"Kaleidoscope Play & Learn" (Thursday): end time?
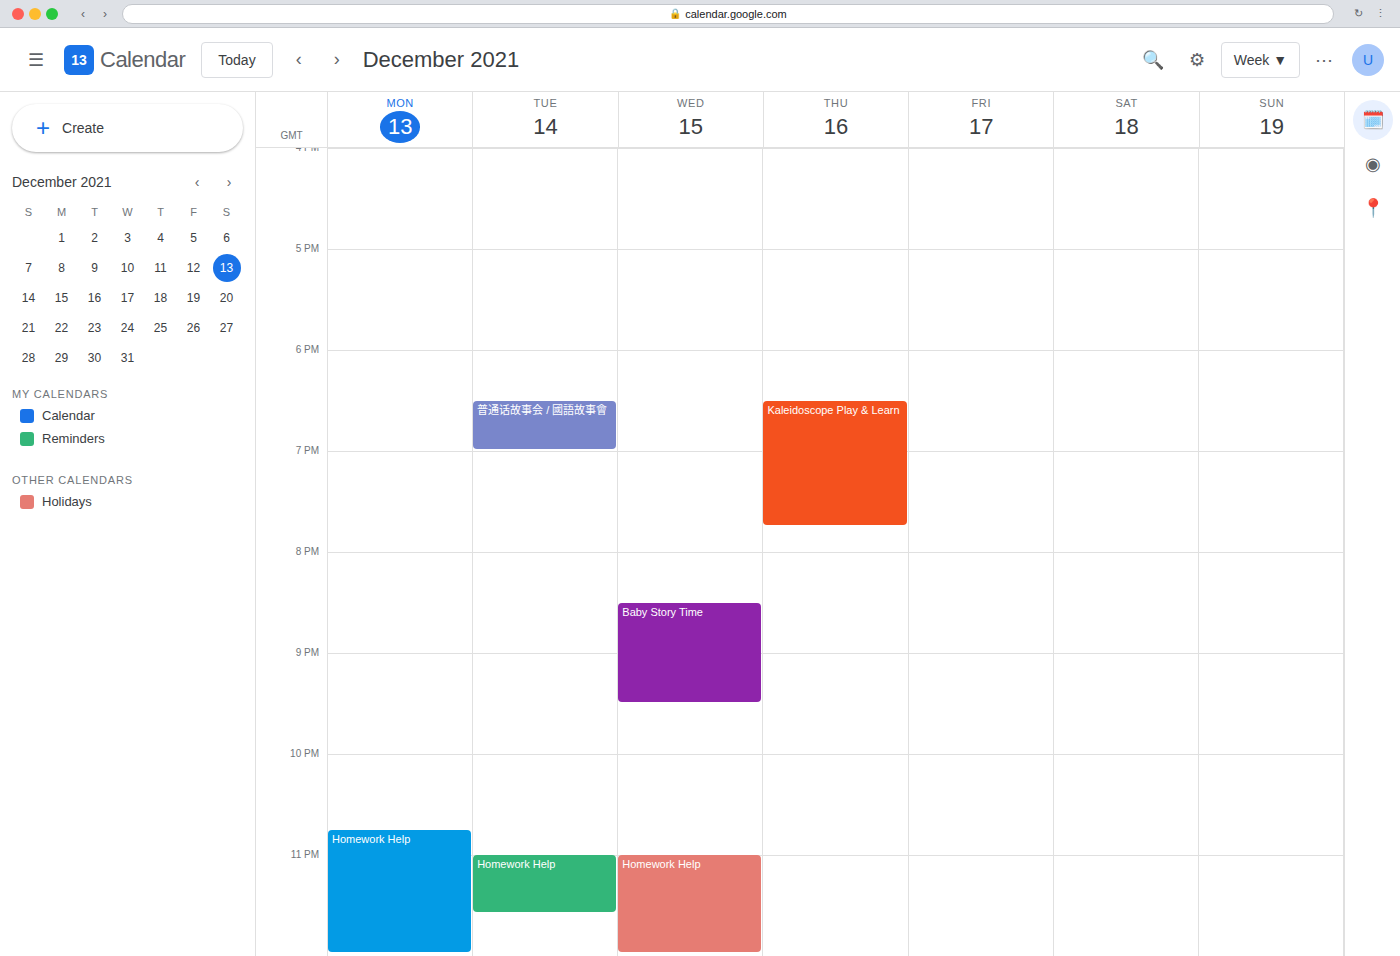
7:45 PM